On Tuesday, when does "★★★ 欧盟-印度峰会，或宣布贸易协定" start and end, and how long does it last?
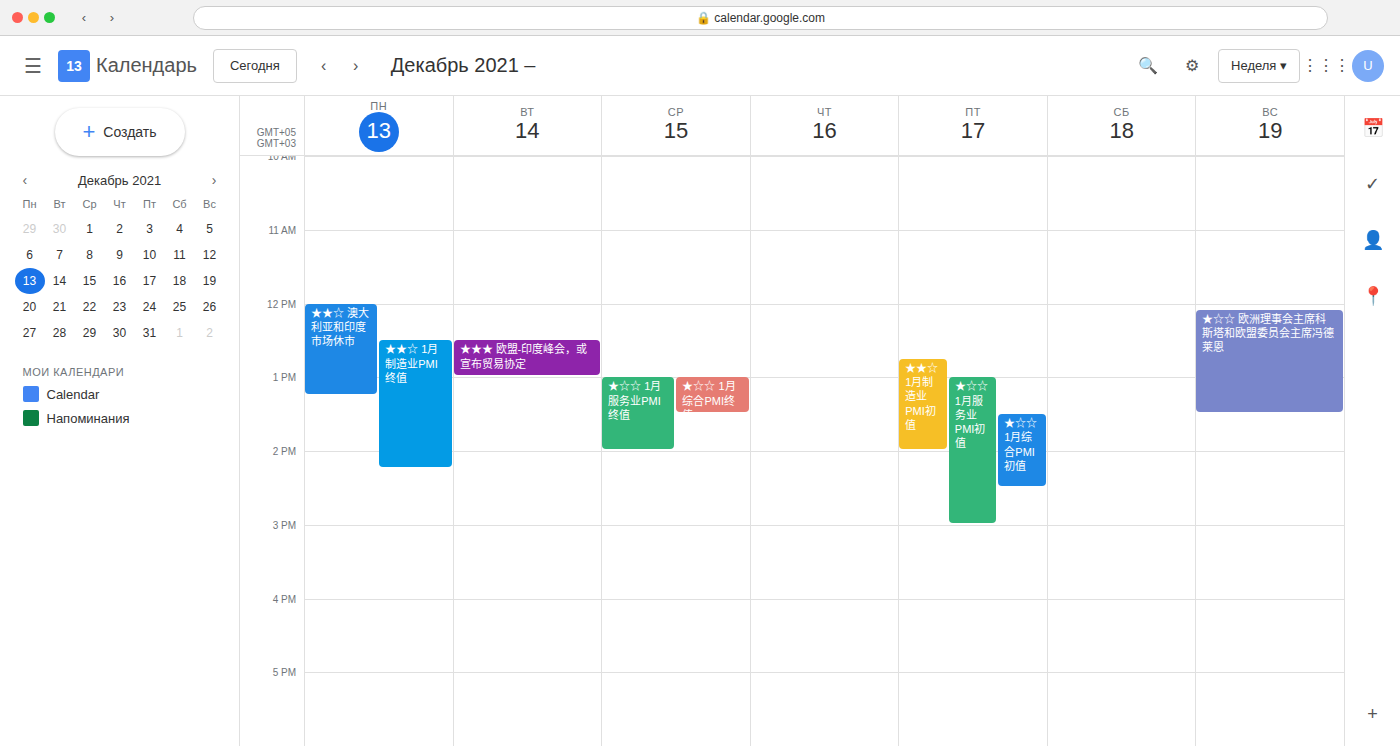
12:30 PM to 1:00 PM, 30 minutes